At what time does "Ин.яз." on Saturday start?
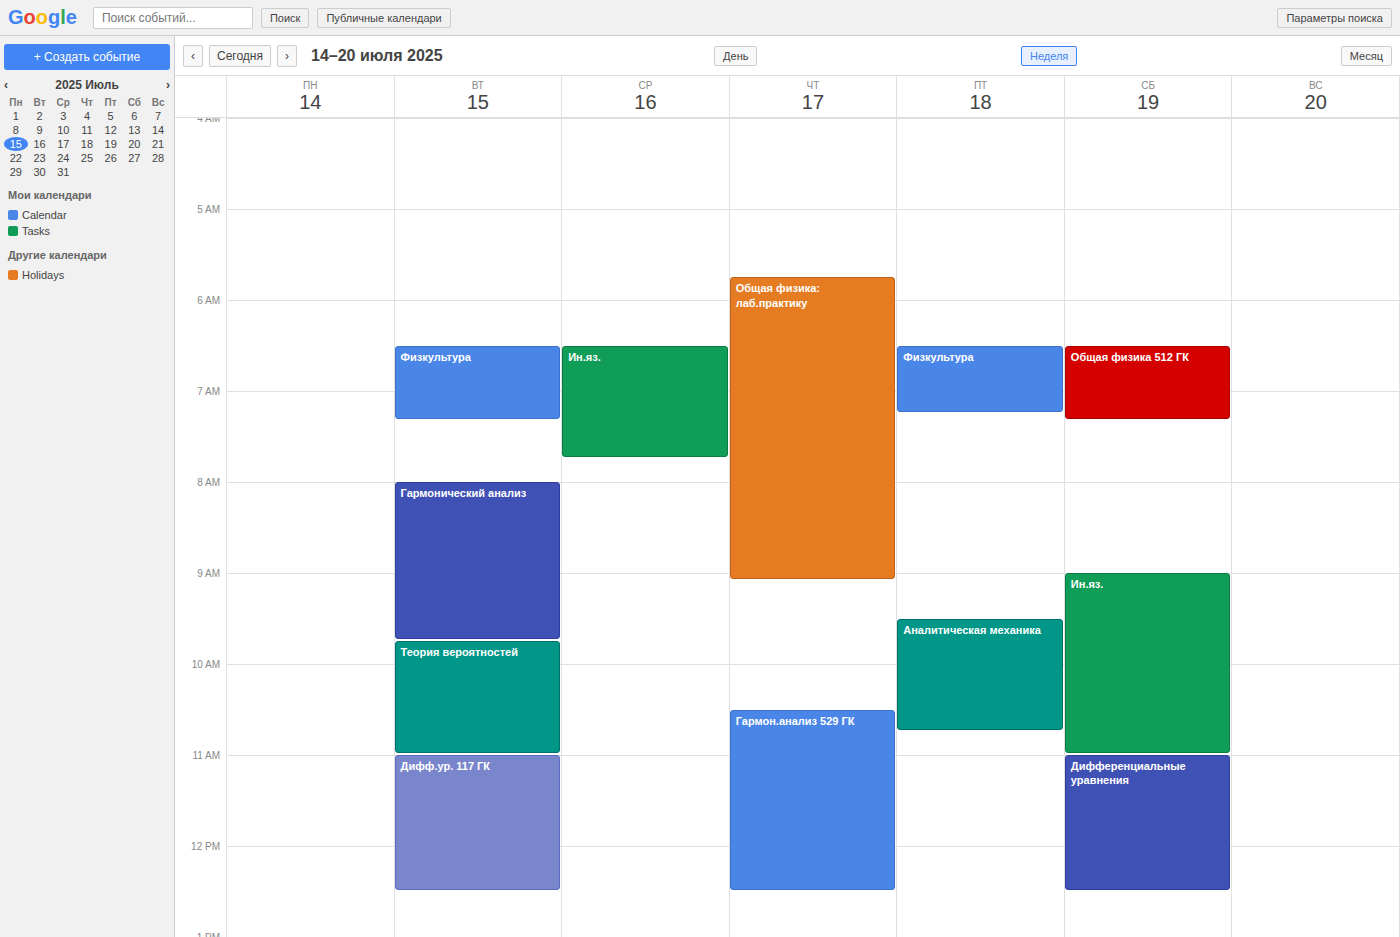
9:00 AM